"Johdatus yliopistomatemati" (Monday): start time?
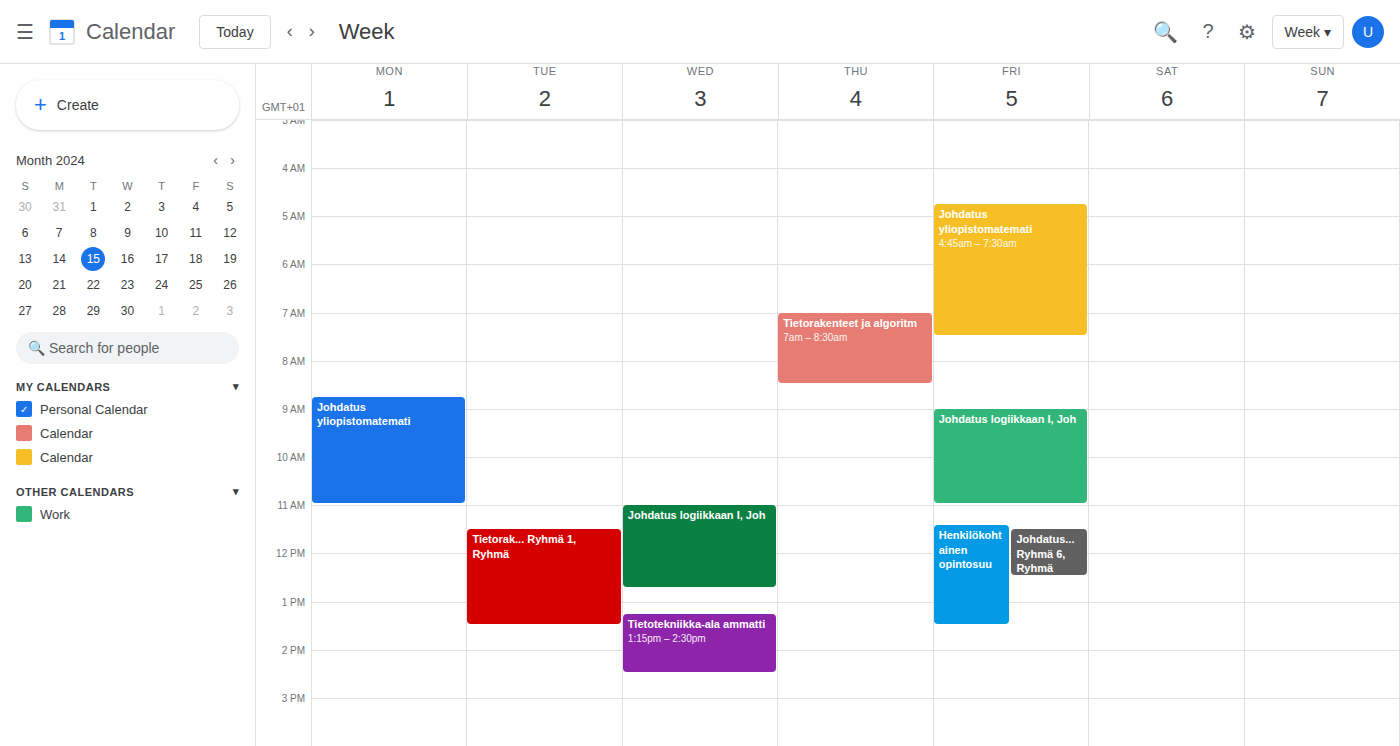
8:45 AM